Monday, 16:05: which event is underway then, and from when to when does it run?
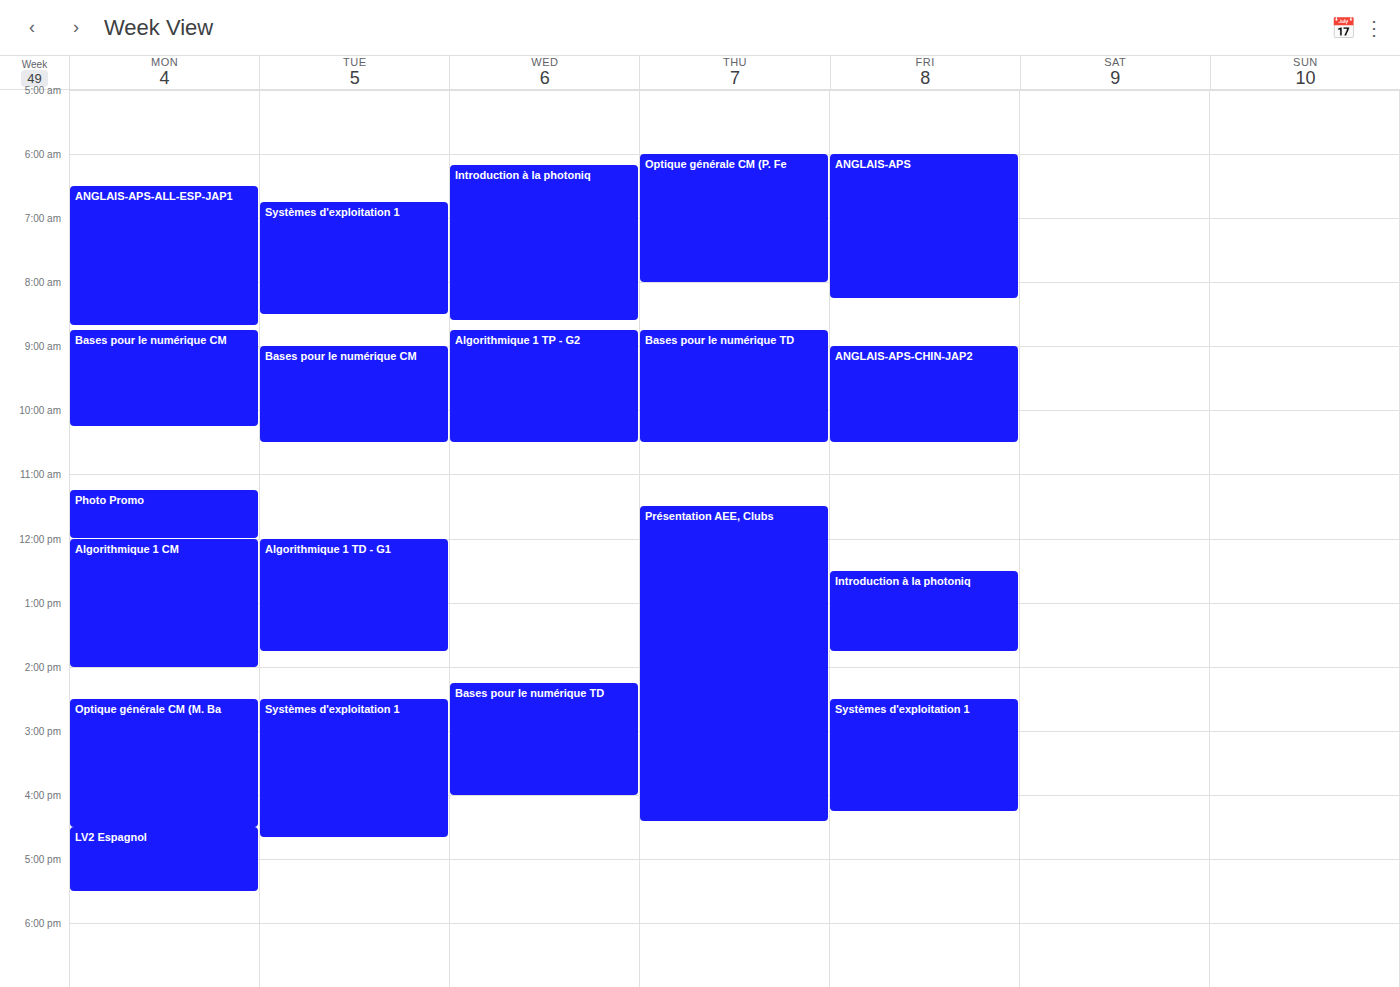
"Optique générale CM (M. Ba", 14:30 to 16:30